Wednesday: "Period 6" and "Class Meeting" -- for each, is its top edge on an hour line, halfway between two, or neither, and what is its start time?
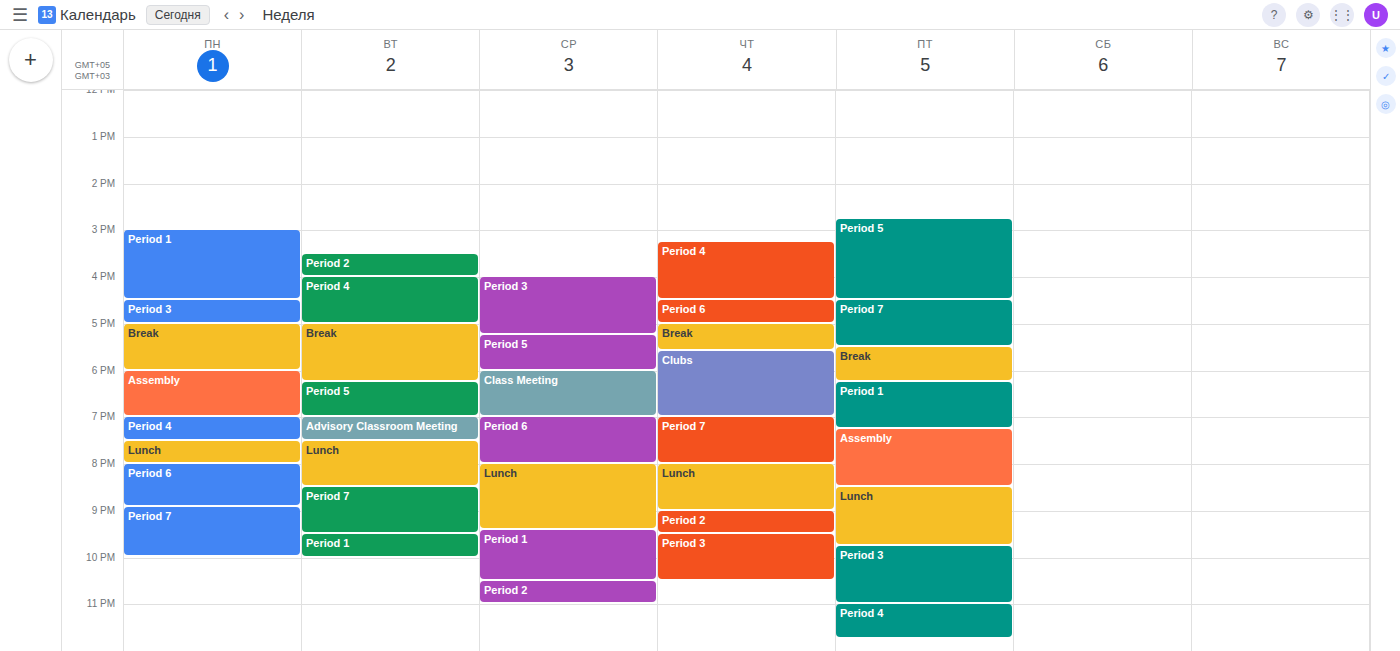
"Period 6": 7:00 PM, exactly on the 7 PM line. "Class Meeting": 6:00 PM, exactly on the 6 PM line.